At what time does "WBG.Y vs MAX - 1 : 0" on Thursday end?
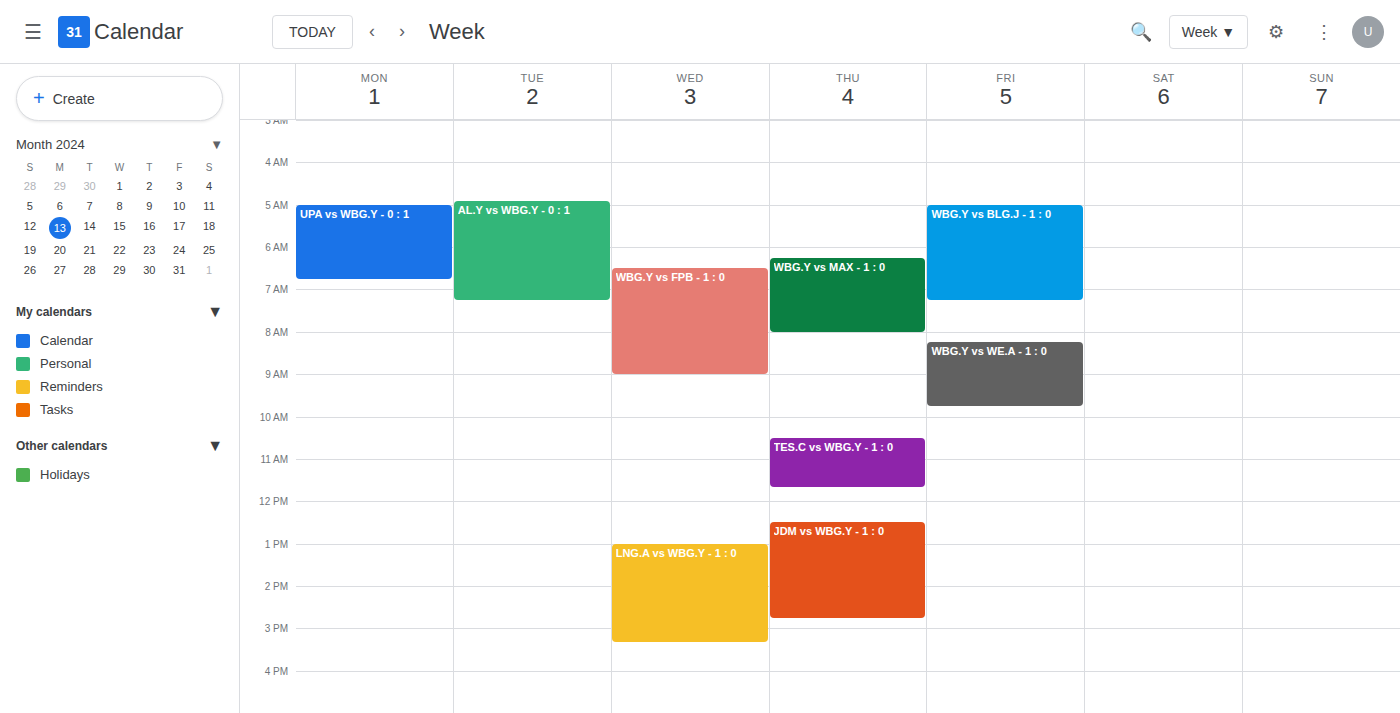
8:00 AM